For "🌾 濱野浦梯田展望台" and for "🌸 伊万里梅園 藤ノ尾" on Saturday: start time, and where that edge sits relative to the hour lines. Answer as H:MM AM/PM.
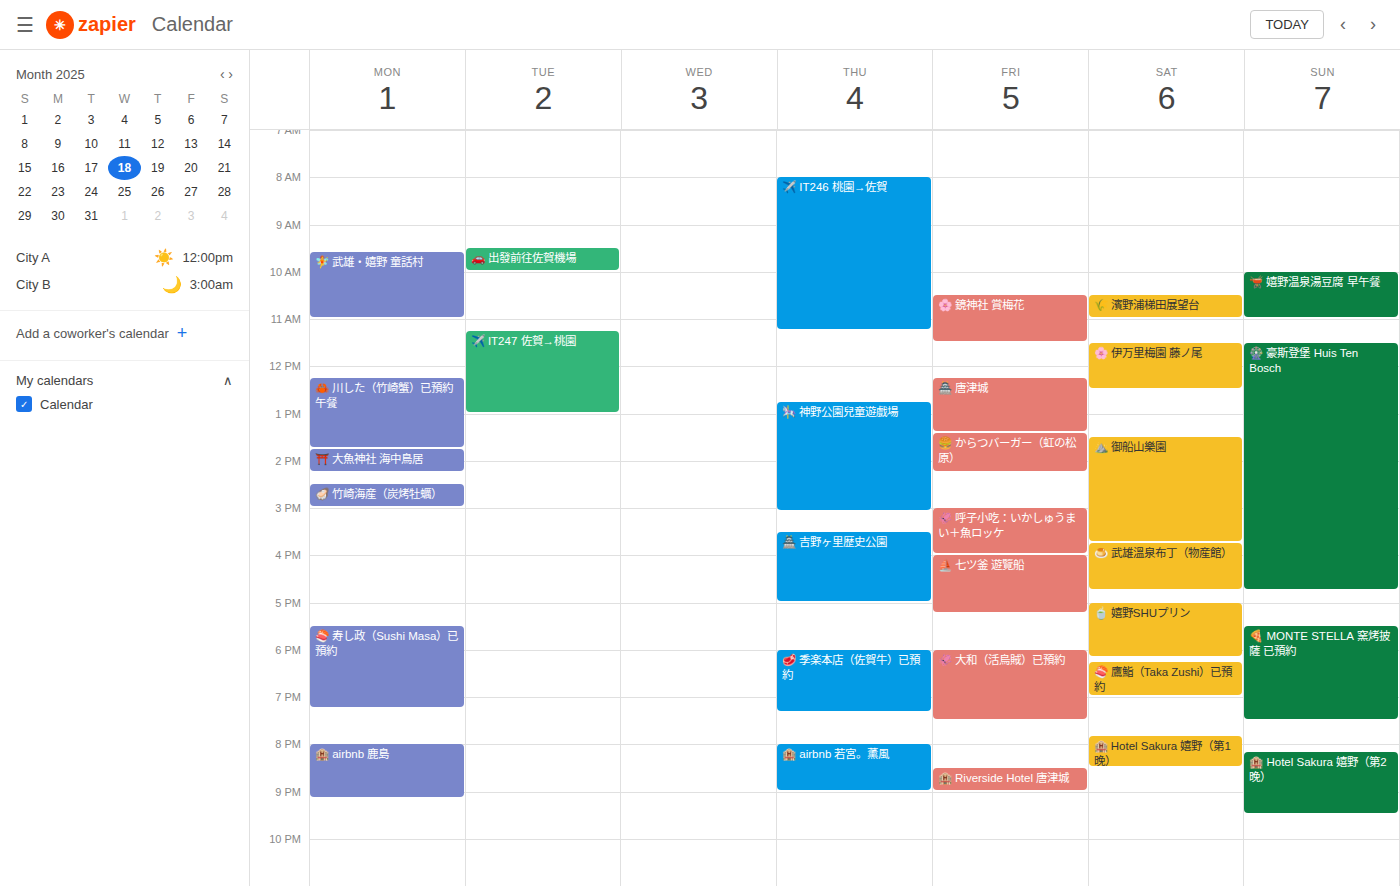
"🌾 濱野浦梯田展望台": 10:30 AM, halfway between the 10 AM and 11 AM lines. "🌸 伊万里梅園 藤ノ尾": 11:30 AM, halfway between the 11 AM and 12 PM lines.